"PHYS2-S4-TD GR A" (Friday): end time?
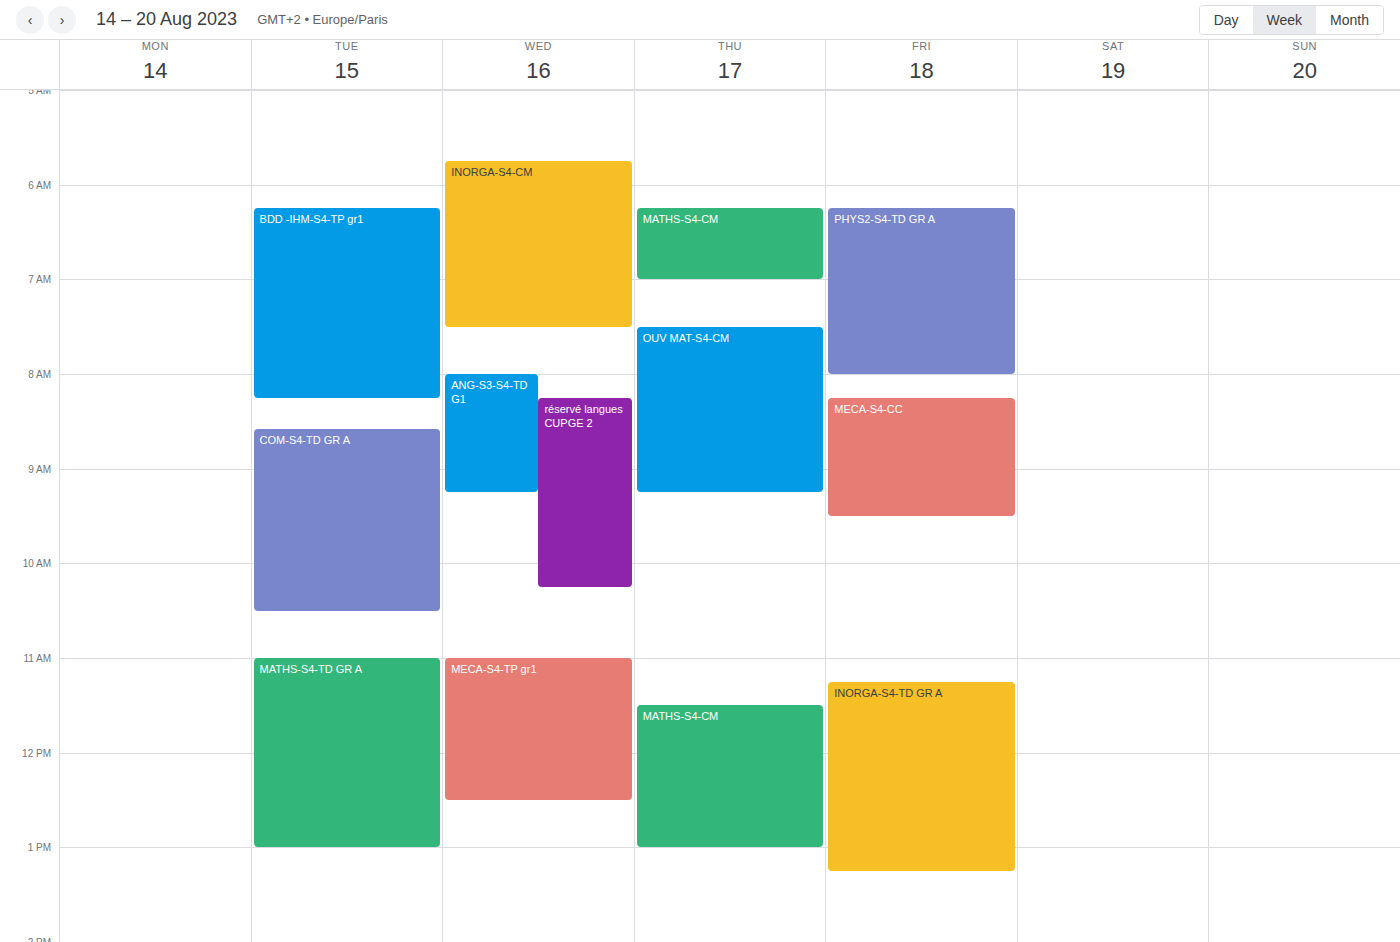
8:00 AM